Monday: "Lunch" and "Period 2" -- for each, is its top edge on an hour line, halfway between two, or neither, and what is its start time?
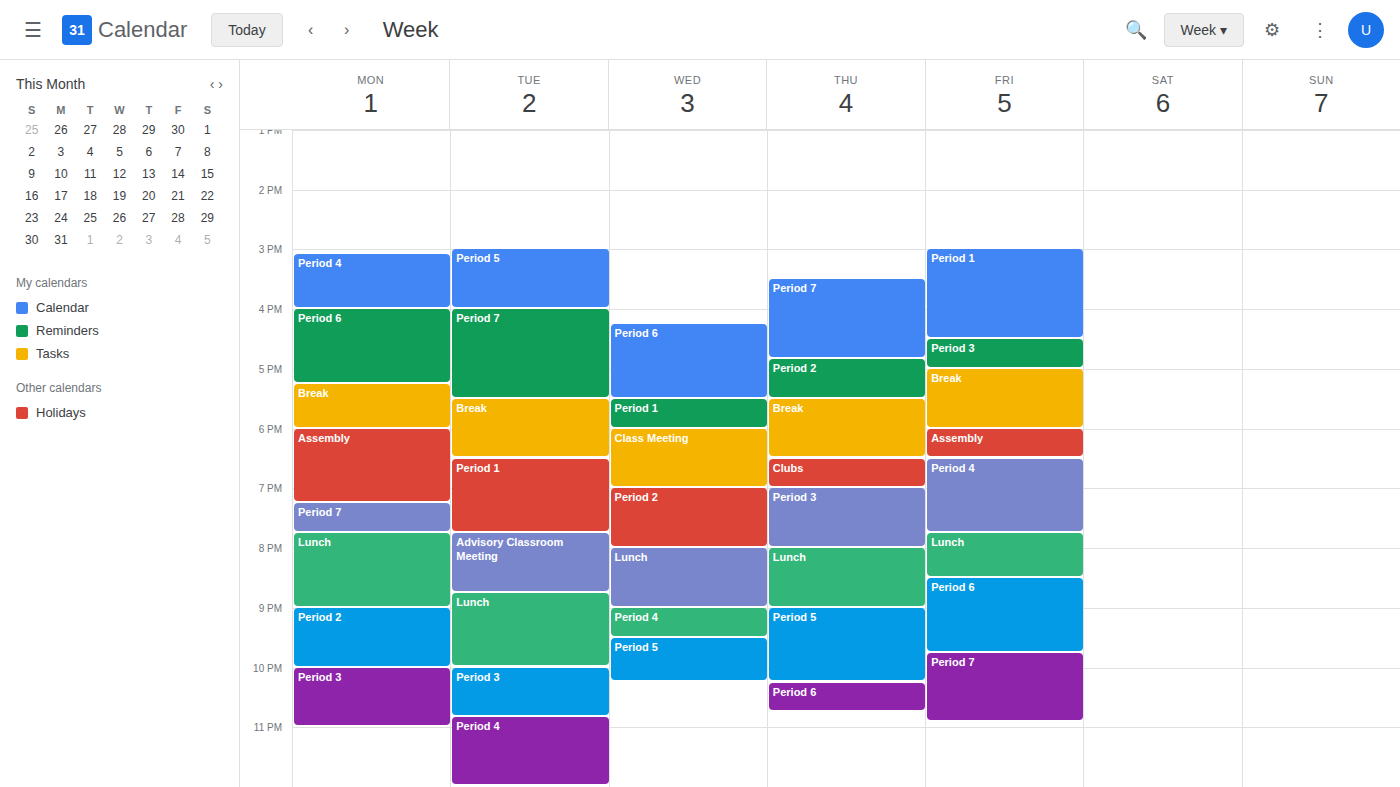
"Lunch": 7:45 PM, neither: three quarters of the way from the 7 PM line to the 8 PM line. "Period 2": 9:00 PM, exactly on the 9 PM line.